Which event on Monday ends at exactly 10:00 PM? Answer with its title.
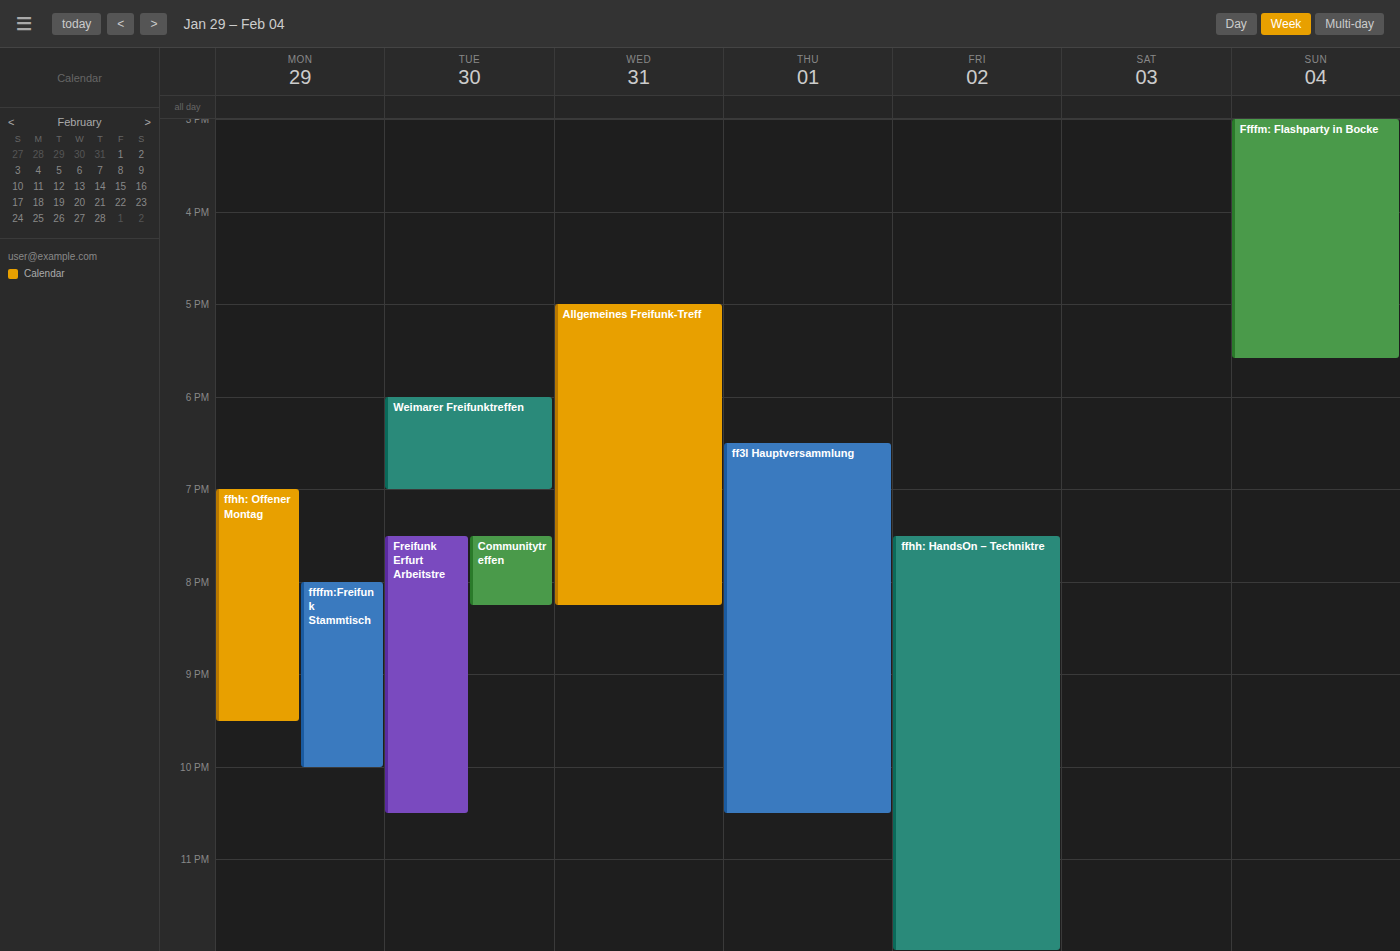
"ffffm:Freifunk Stammtisch"